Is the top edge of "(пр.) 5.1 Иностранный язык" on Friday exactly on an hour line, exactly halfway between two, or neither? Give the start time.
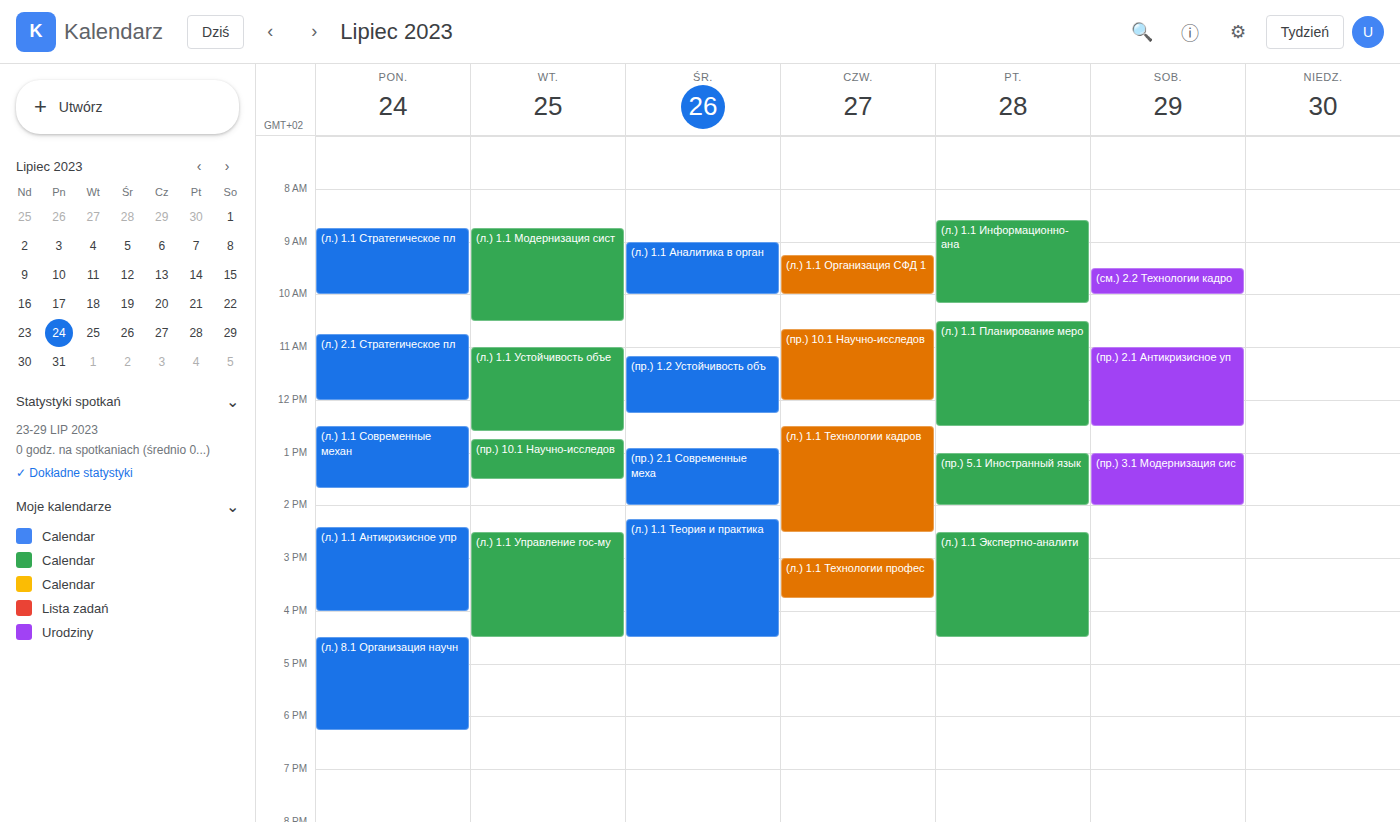
13:00 -- exactly on the 13:00 line.